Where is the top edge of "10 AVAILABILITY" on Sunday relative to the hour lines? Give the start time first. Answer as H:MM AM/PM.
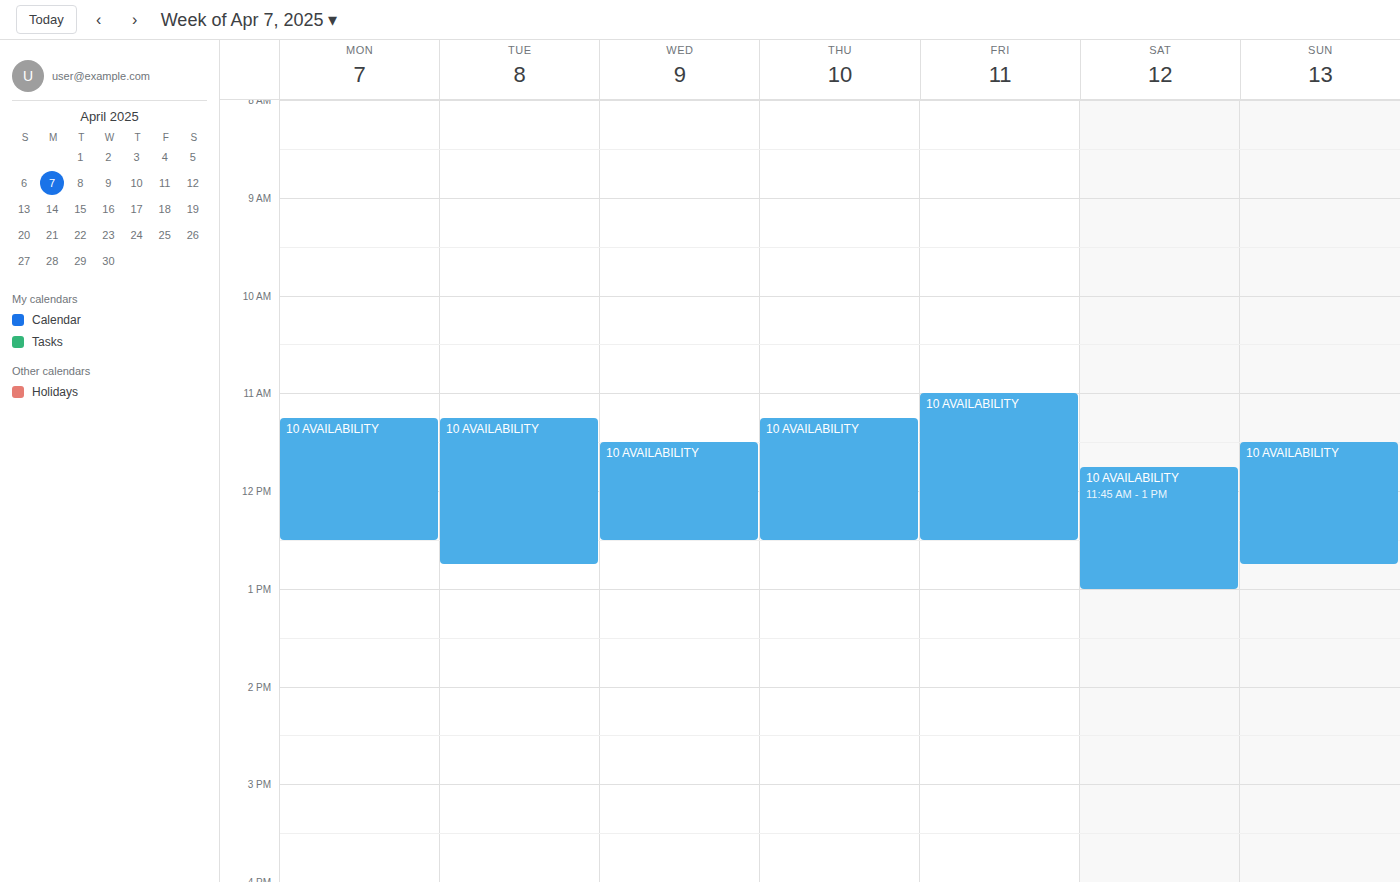
11:30 AM -- halfway between the 11 AM and 12 PM lines.